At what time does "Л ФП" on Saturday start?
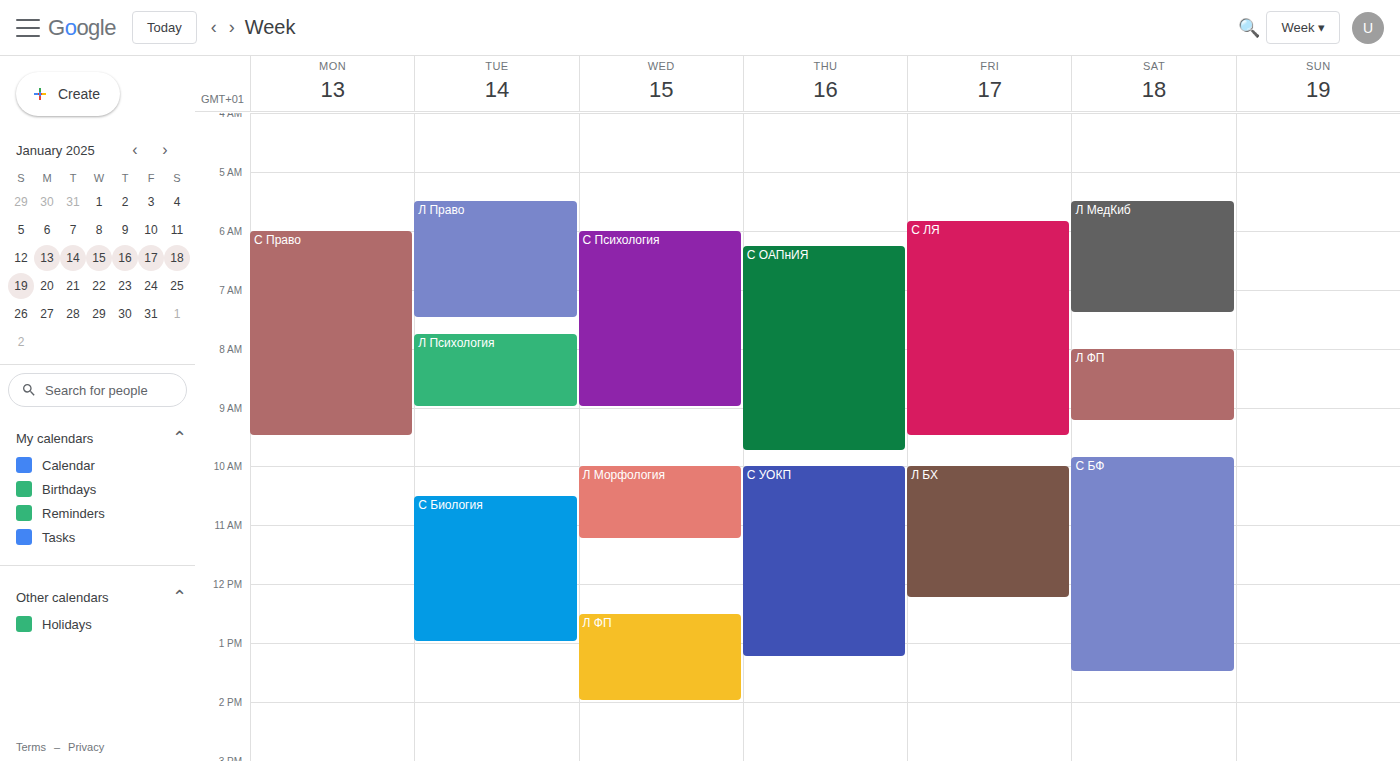
8:00 AM